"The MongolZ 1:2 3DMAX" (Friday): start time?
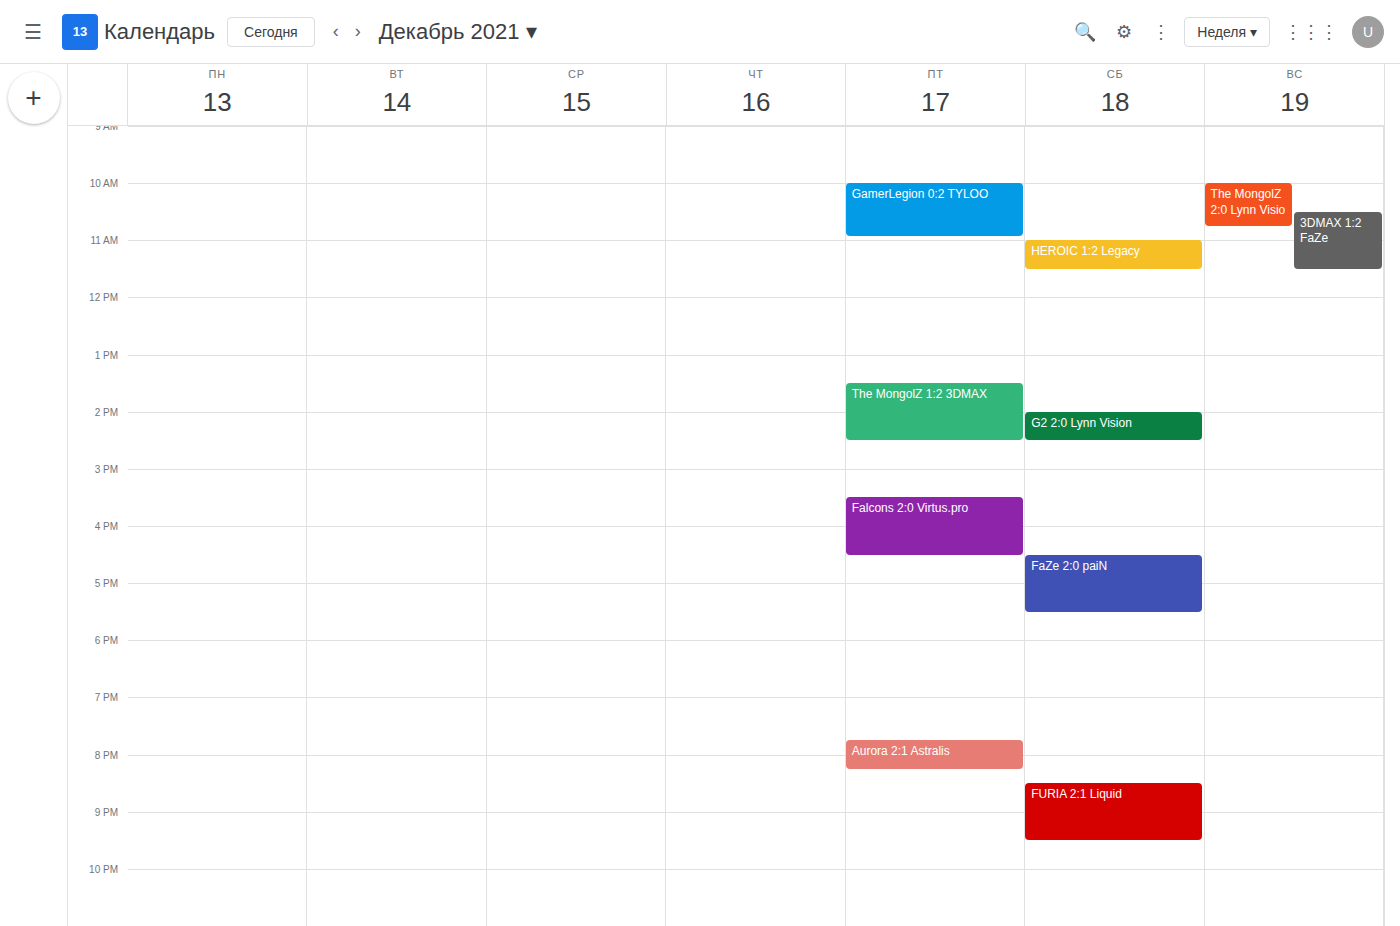
1:30 PM